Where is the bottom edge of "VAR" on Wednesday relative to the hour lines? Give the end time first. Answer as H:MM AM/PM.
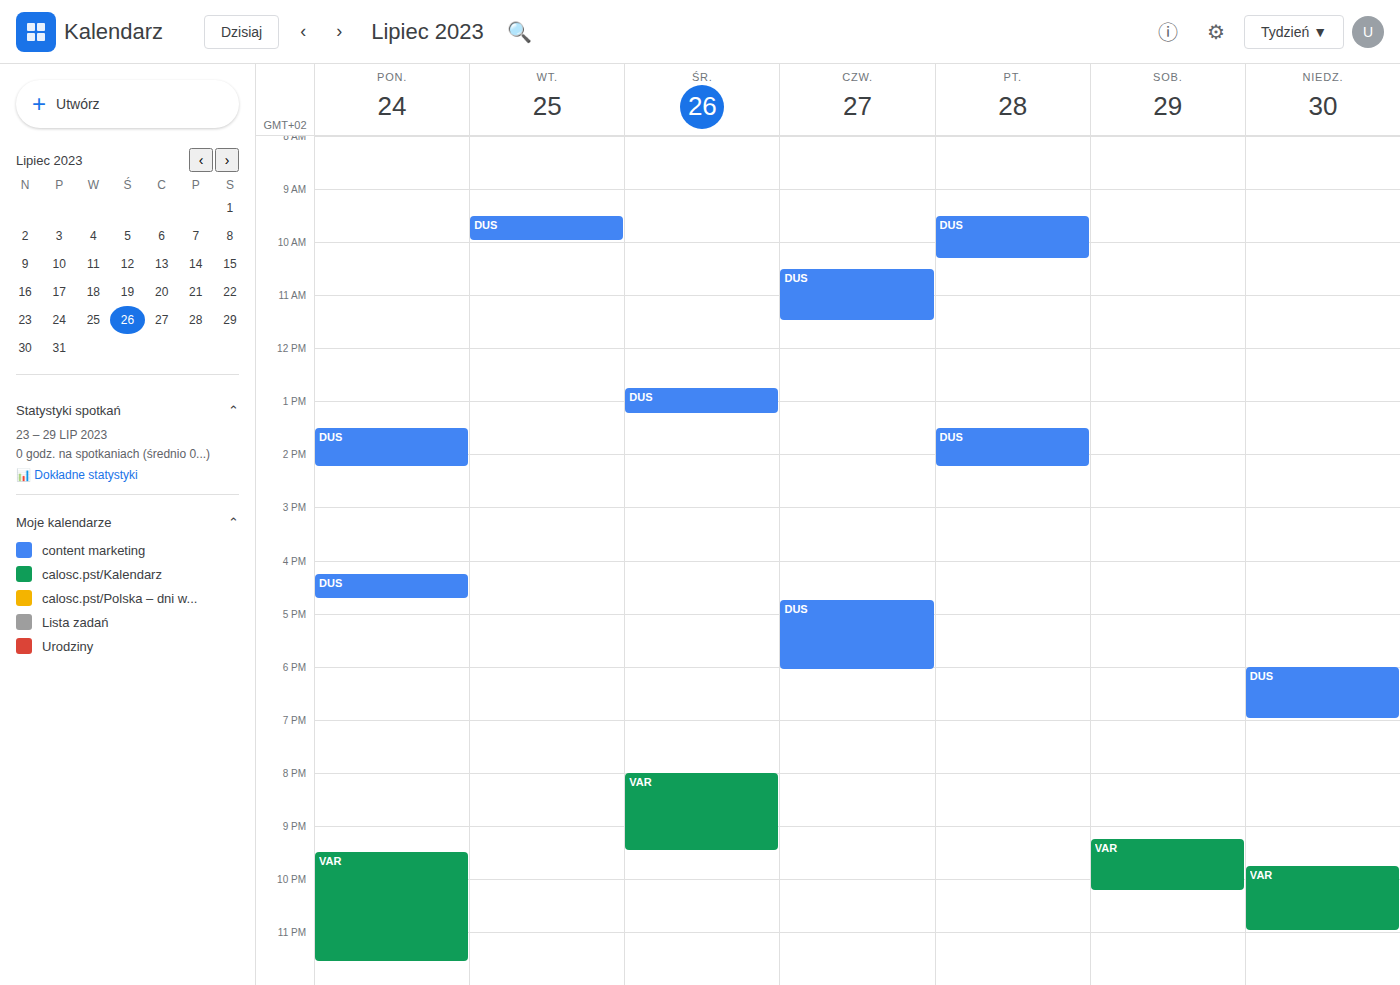
9:30 PM -- halfway between the 9 PM and 10 PM lines.